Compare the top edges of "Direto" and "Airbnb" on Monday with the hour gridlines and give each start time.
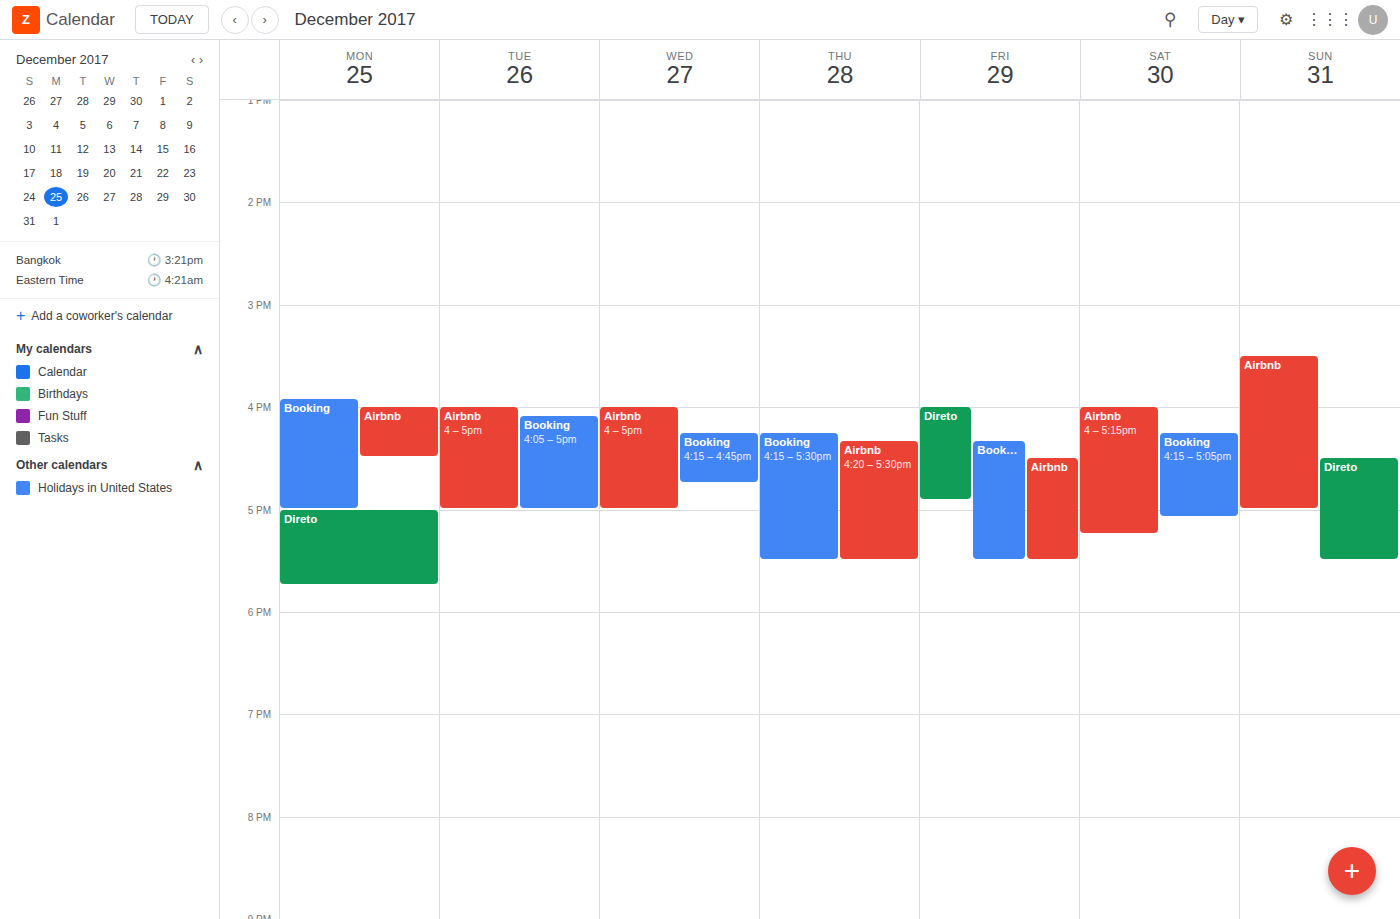
"Direto": 5:00 PM, exactly on the 5 PM line. "Airbnb": 4:00 PM, exactly on the 4 PM line.